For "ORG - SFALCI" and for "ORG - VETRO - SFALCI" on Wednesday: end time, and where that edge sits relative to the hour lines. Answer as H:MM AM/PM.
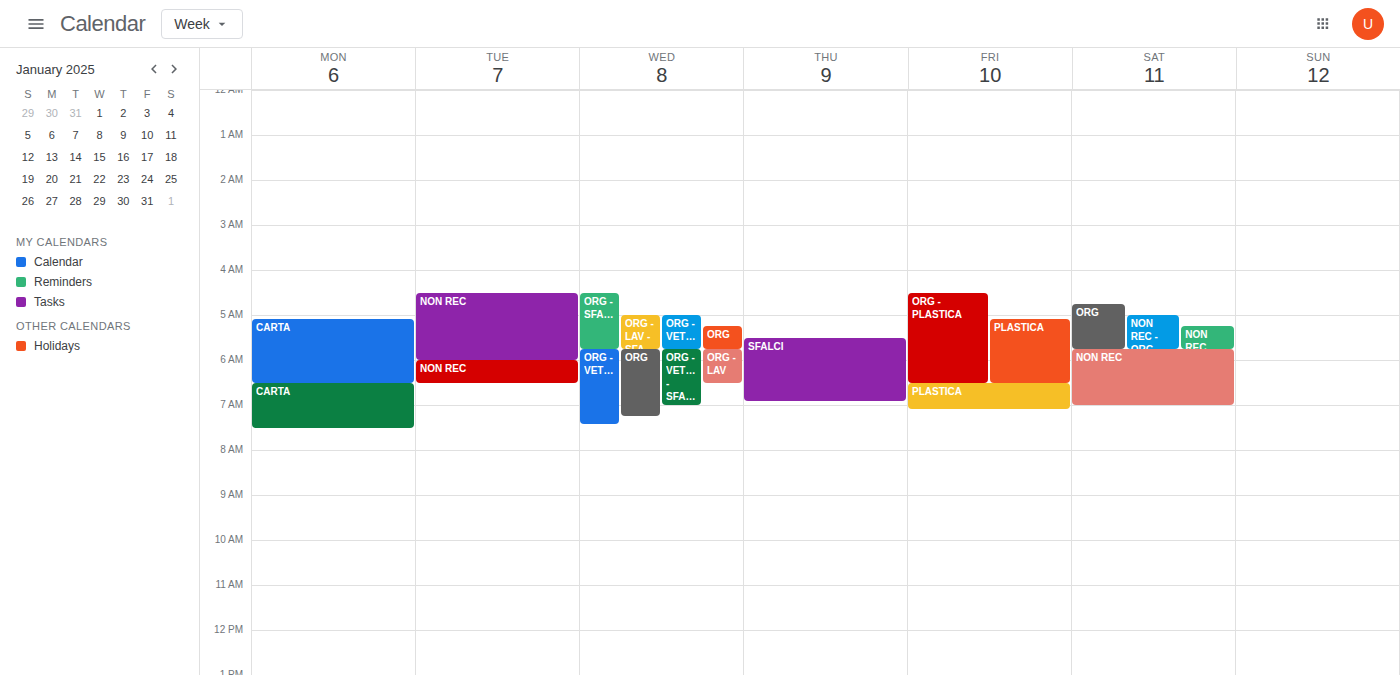
"ORG - SFALCI": 5:45 AM, neither: three quarters of the way from the 5 AM line to the 6 AM line. "ORG - VETRO - SFALCI": 7:00 AM, exactly on the 7 AM line.